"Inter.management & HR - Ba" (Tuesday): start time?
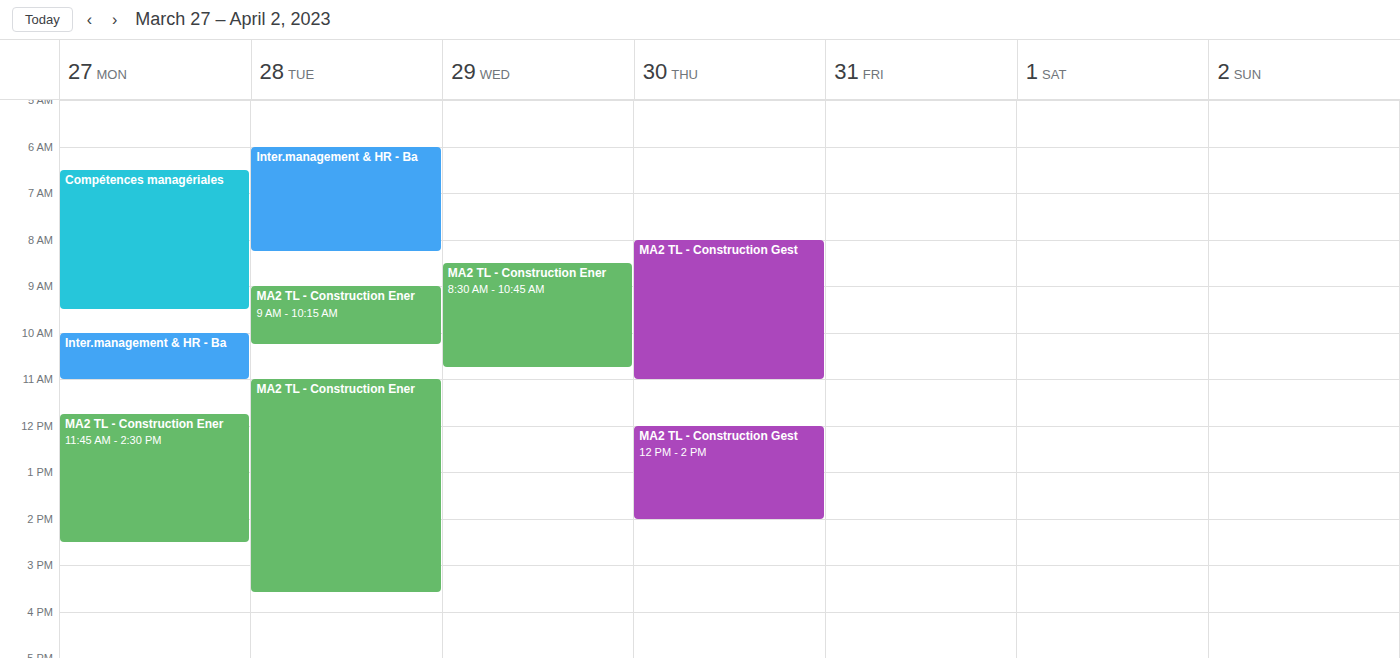
6:00 AM